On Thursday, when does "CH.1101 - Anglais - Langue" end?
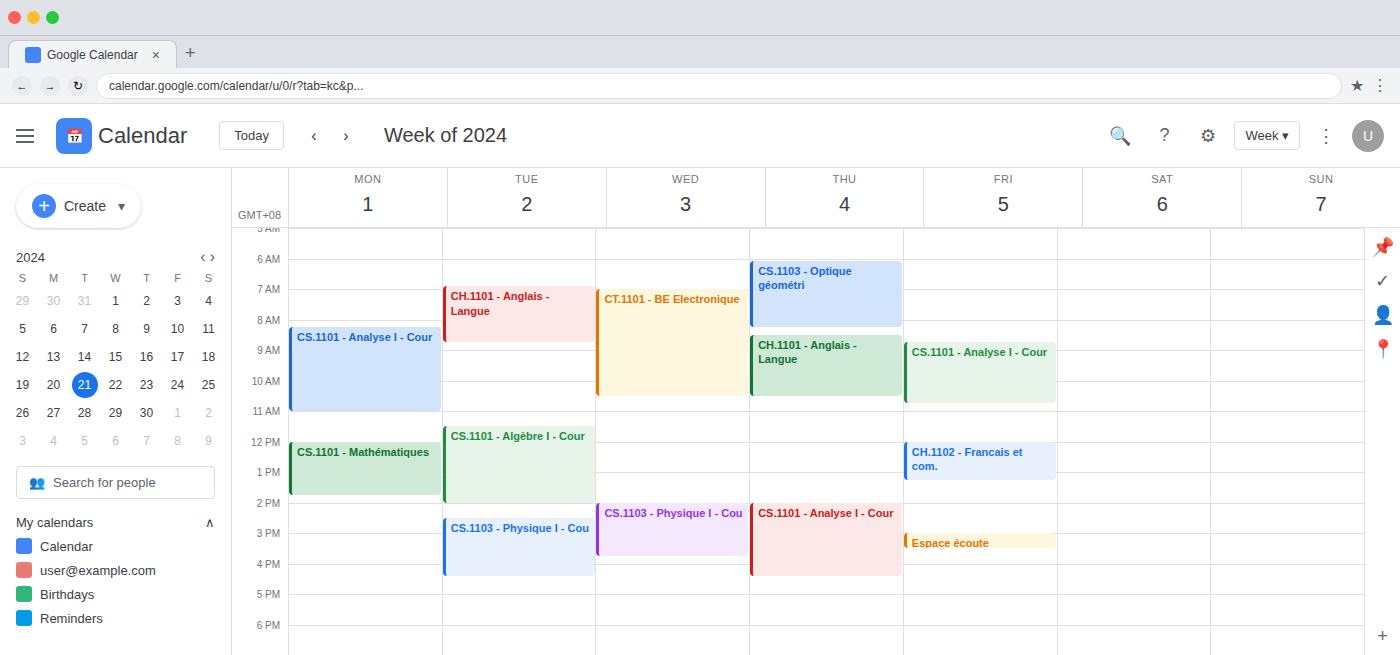
10:30 AM